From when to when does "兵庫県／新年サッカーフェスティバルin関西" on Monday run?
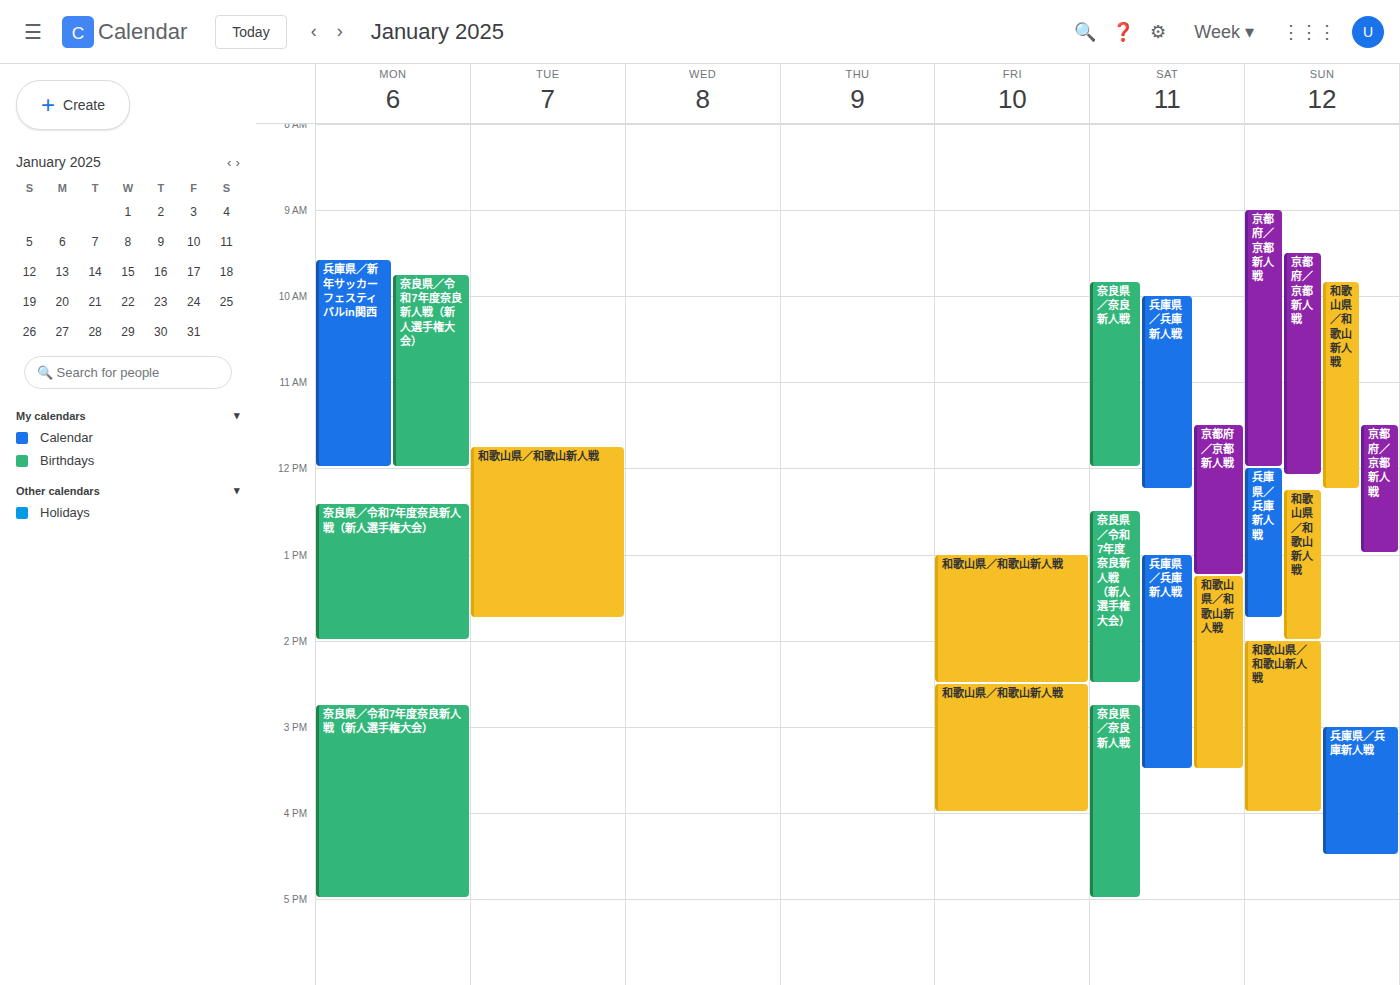
9:35 AM to 12:00 PM